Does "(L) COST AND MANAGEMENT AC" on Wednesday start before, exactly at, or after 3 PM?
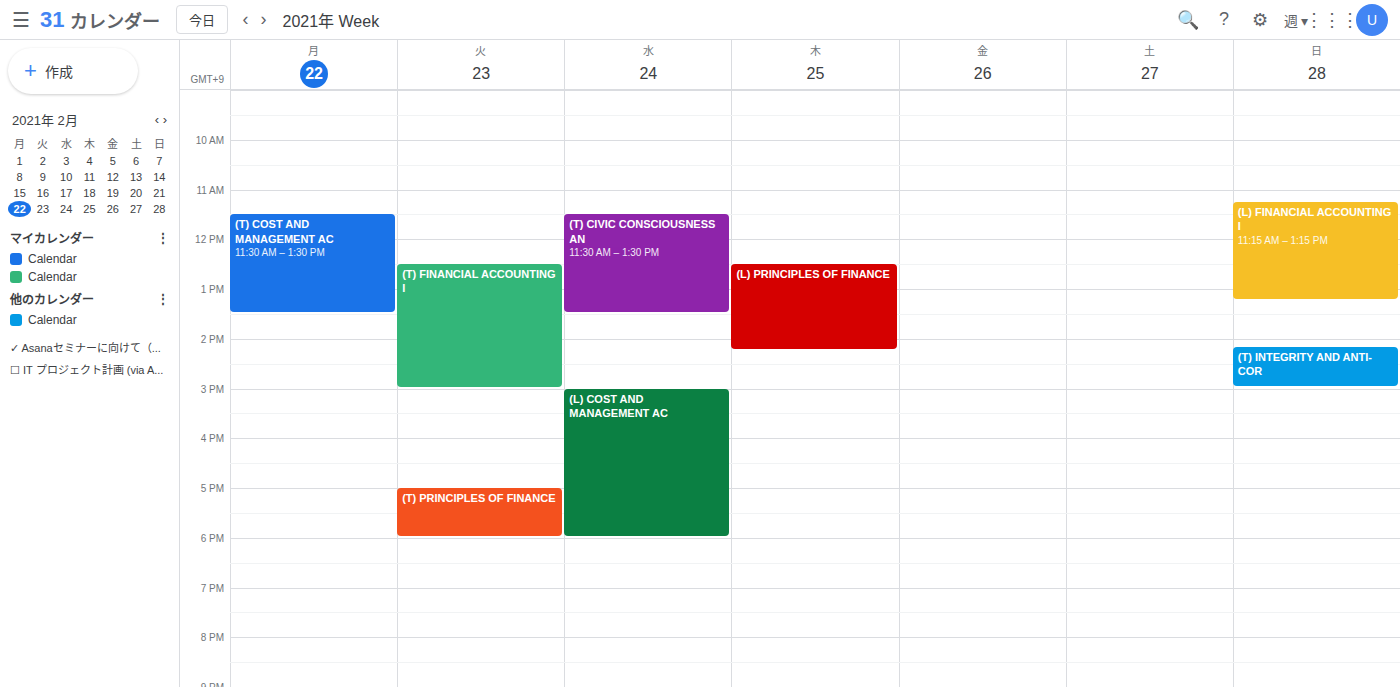
3:00 PM -- exactly at 3 PM, on the 3 PM line.